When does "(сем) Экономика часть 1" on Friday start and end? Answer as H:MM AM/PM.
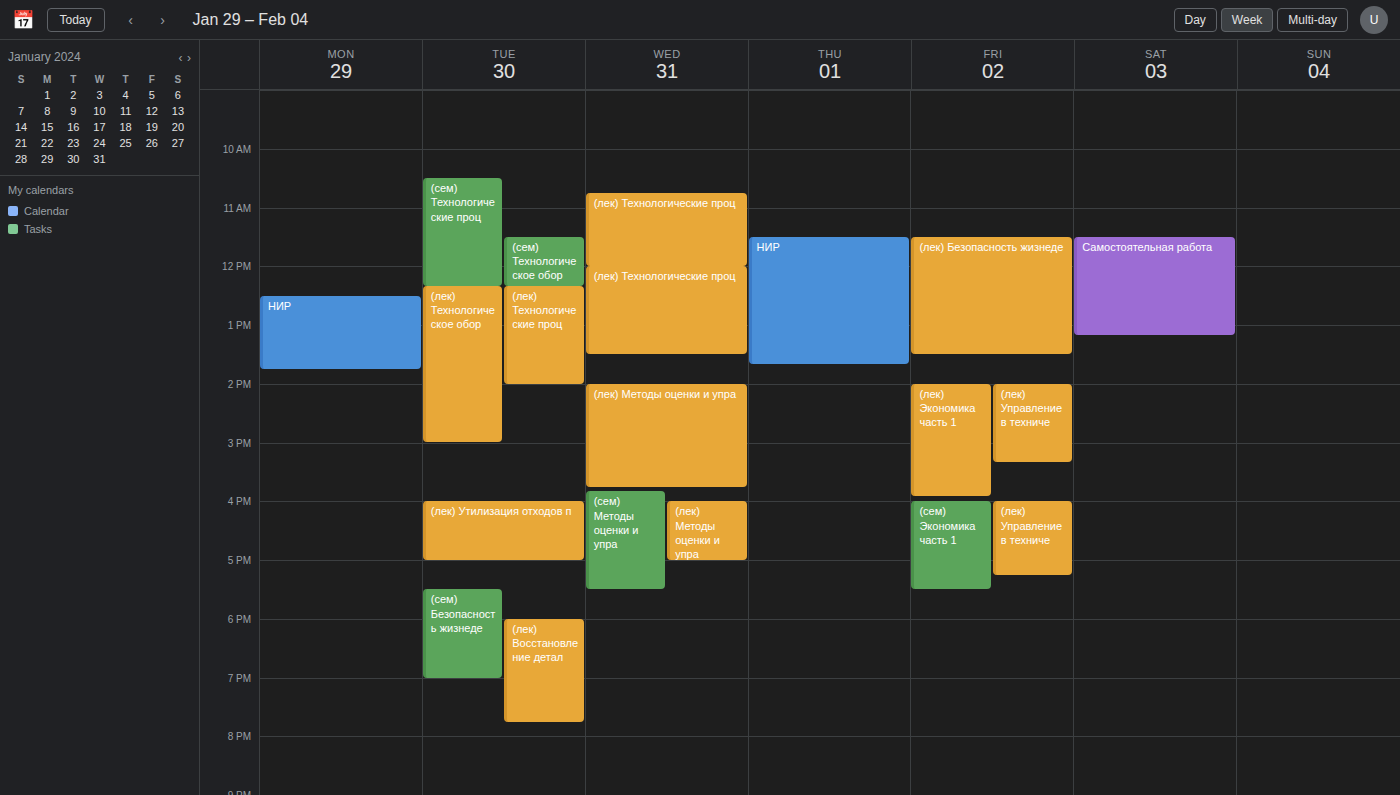
4:00 PM to 5:30 PM